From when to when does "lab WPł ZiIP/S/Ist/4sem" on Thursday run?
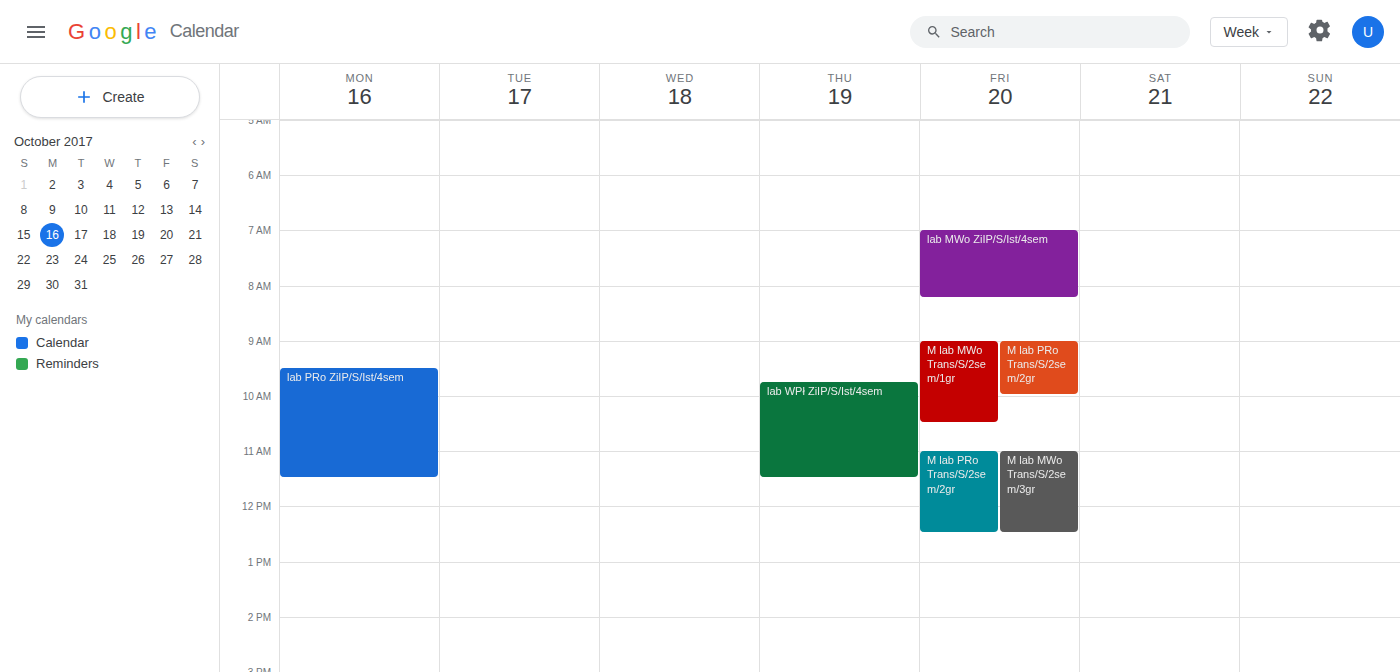
9:45 AM to 11:30 AM